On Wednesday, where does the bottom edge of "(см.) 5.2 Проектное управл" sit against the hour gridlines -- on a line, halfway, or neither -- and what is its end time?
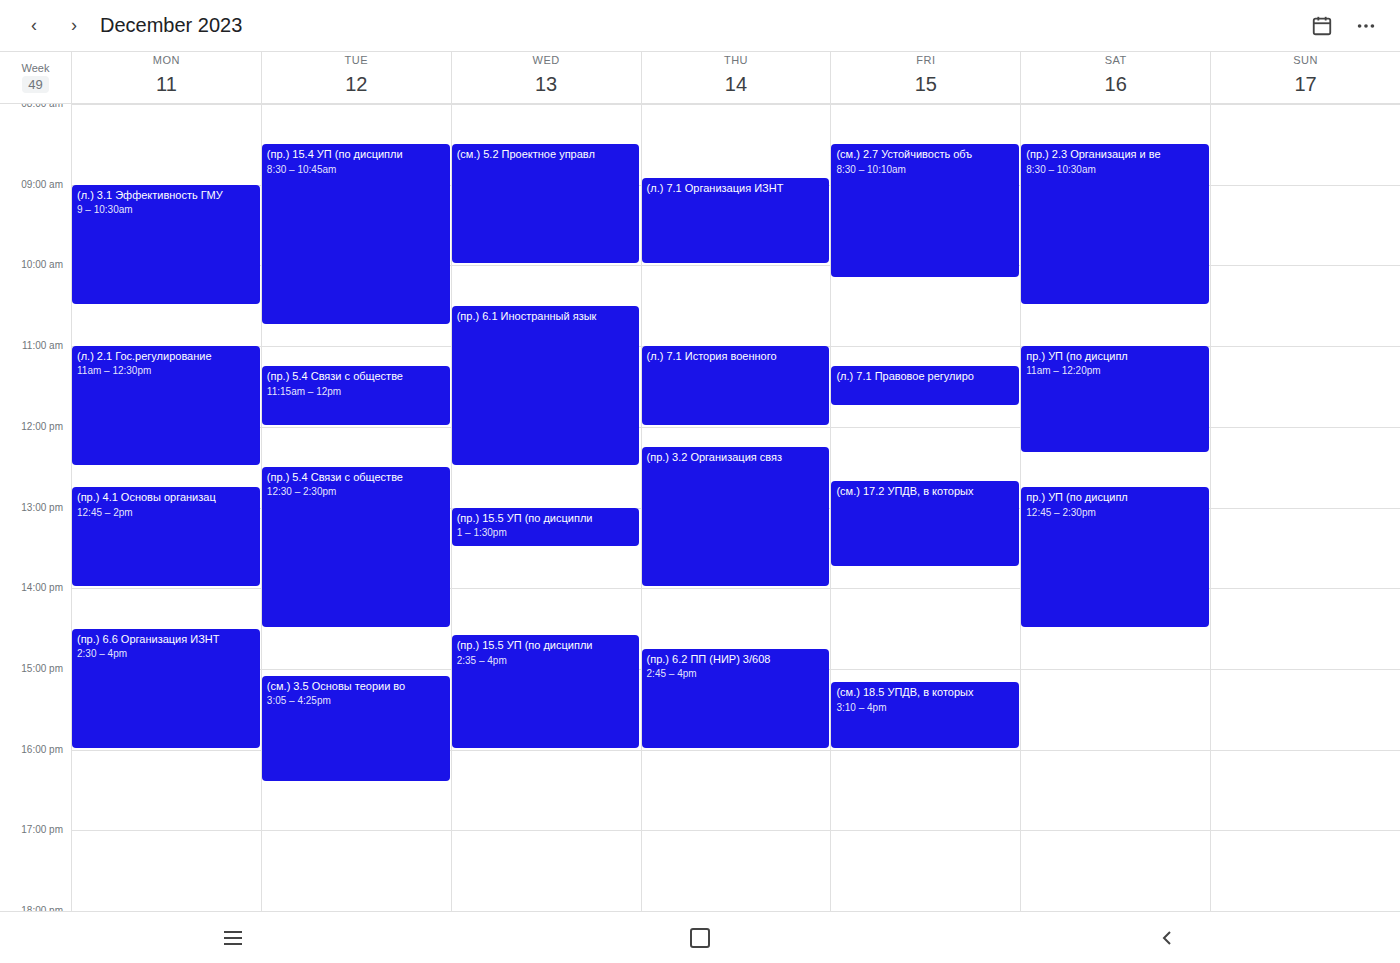
10:00 AM -- exactly on the 10 AM line.